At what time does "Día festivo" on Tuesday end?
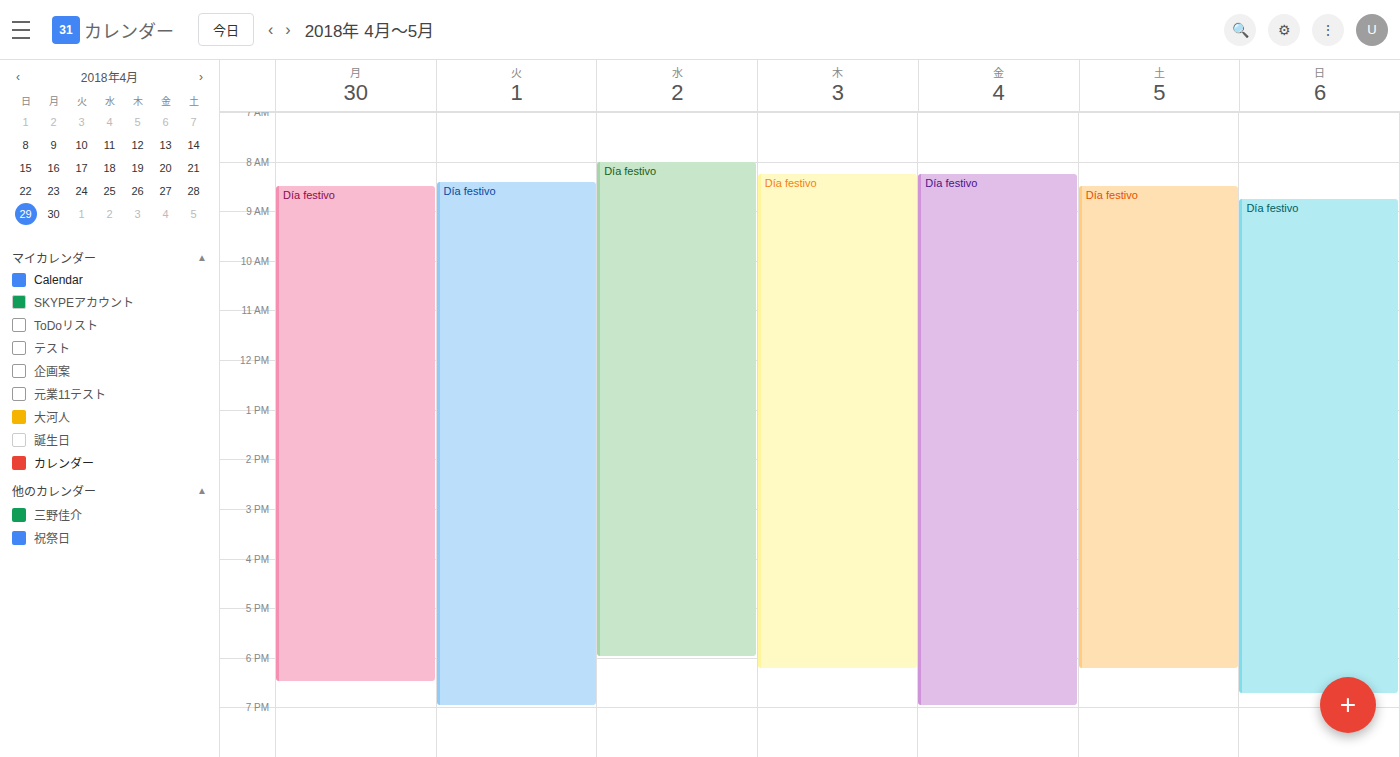
7:00 PM